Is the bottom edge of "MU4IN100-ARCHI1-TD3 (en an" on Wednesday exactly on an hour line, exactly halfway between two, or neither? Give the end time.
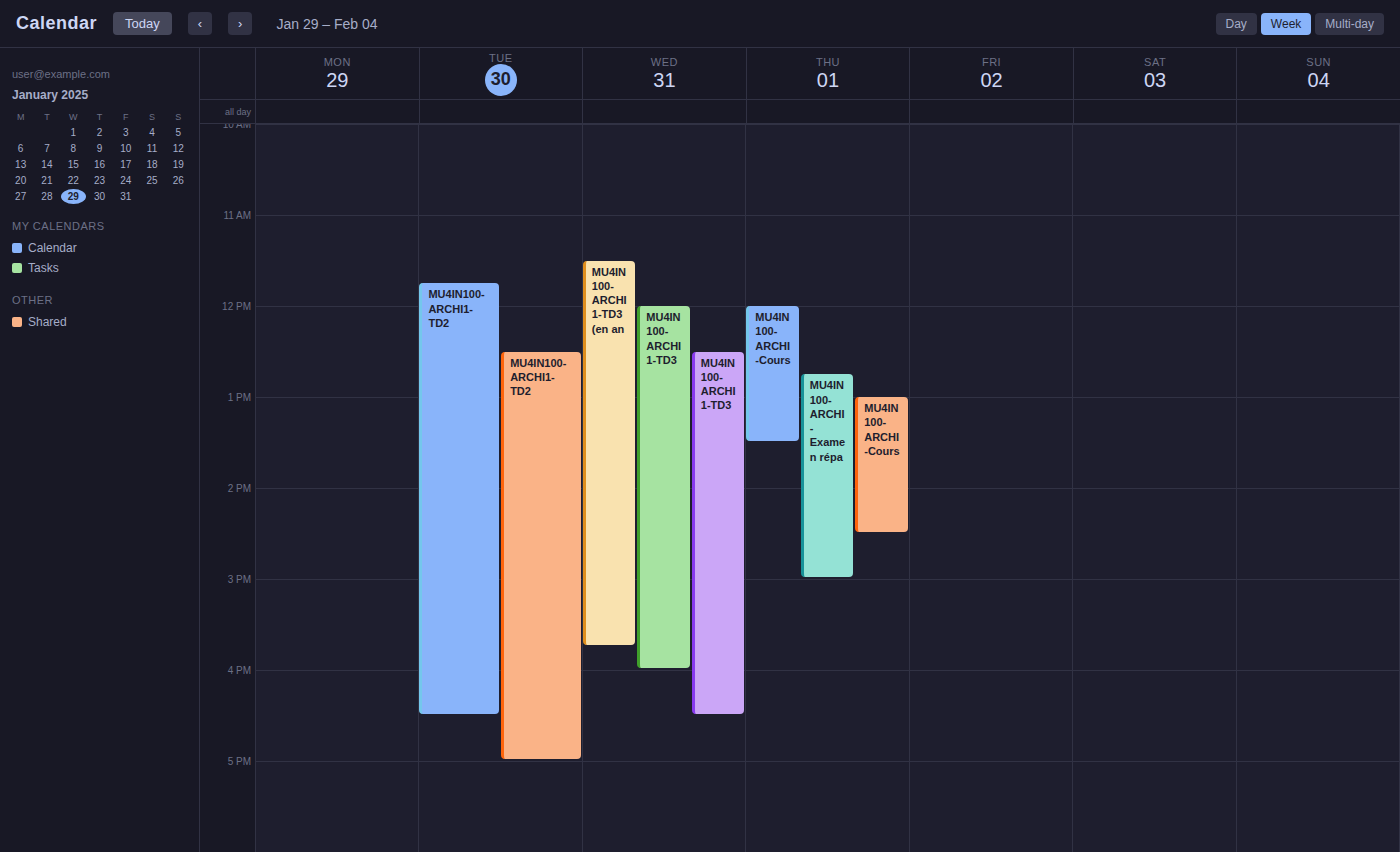
3:45 PM -- neither: three quarters of the way from the 3 PM line to the 4 PM line.